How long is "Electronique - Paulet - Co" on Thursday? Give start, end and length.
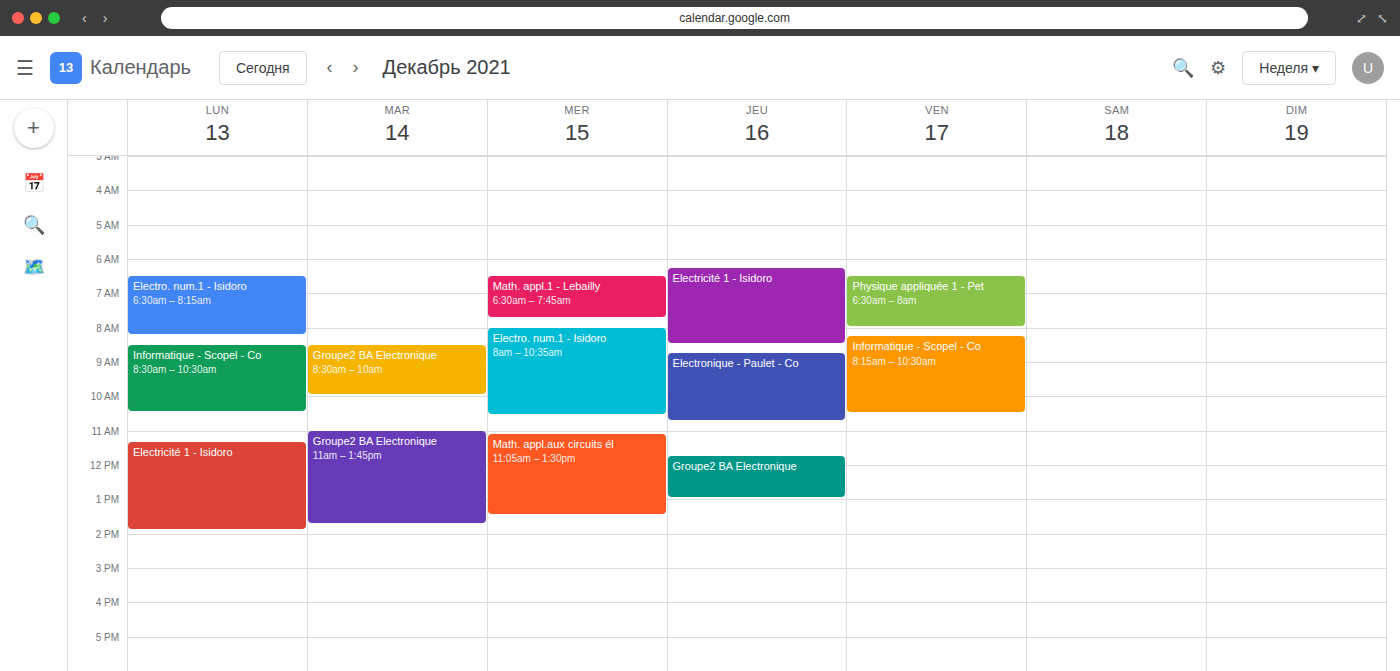
8:45 AM to 10:45 AM, 2 hours